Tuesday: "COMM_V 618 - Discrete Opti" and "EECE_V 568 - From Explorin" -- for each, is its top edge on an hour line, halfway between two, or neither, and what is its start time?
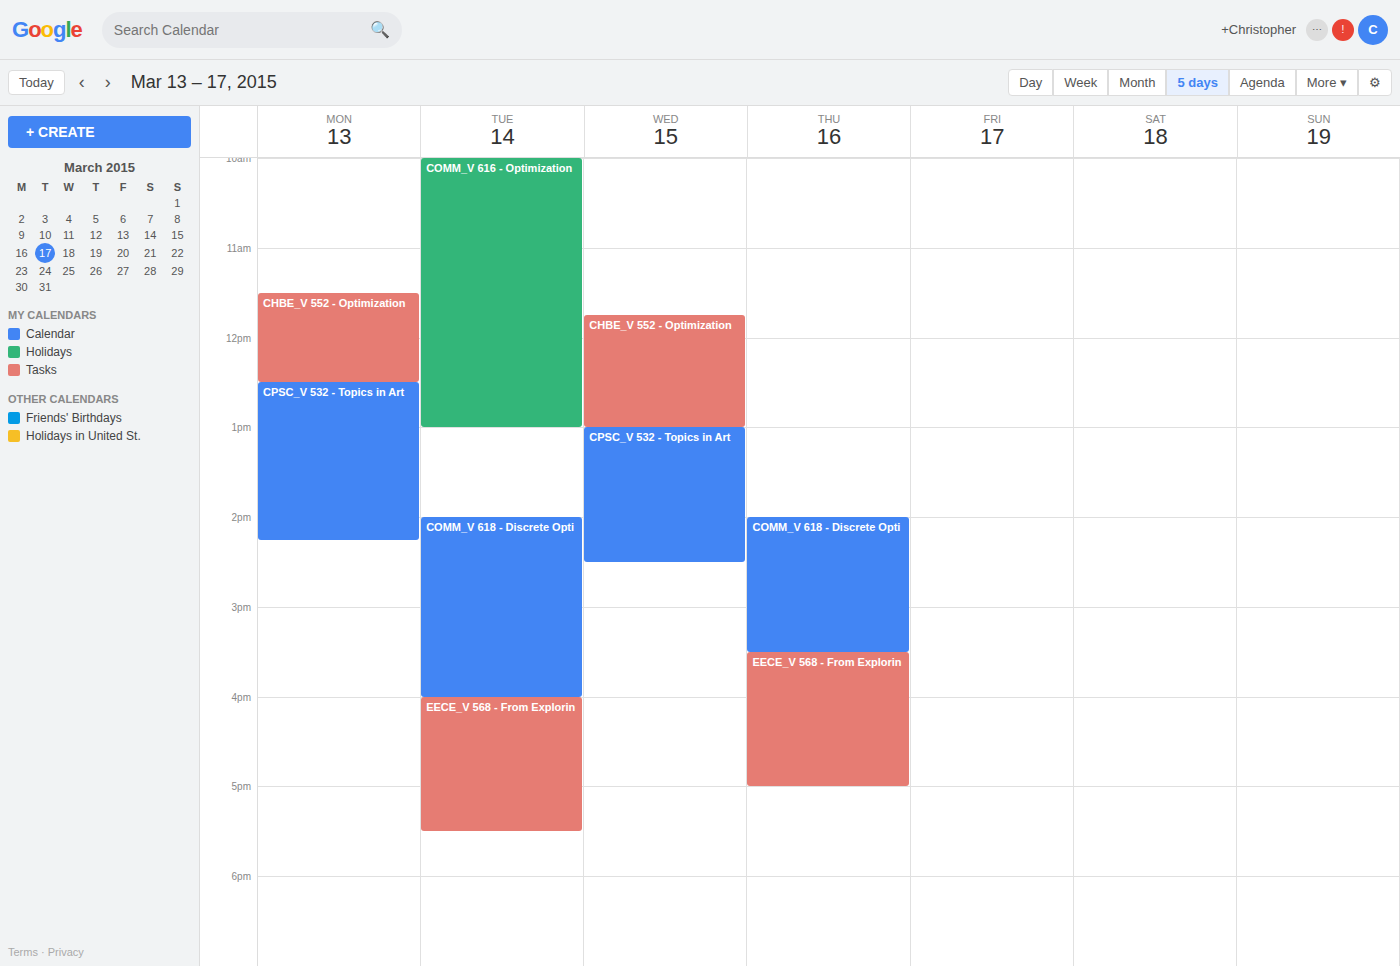
"COMM_V 618 - Discrete Opti": 2:00 PM, exactly on the 2 PM line. "EECE_V 568 - From Explorin": 4:00 PM, exactly on the 4 PM line.